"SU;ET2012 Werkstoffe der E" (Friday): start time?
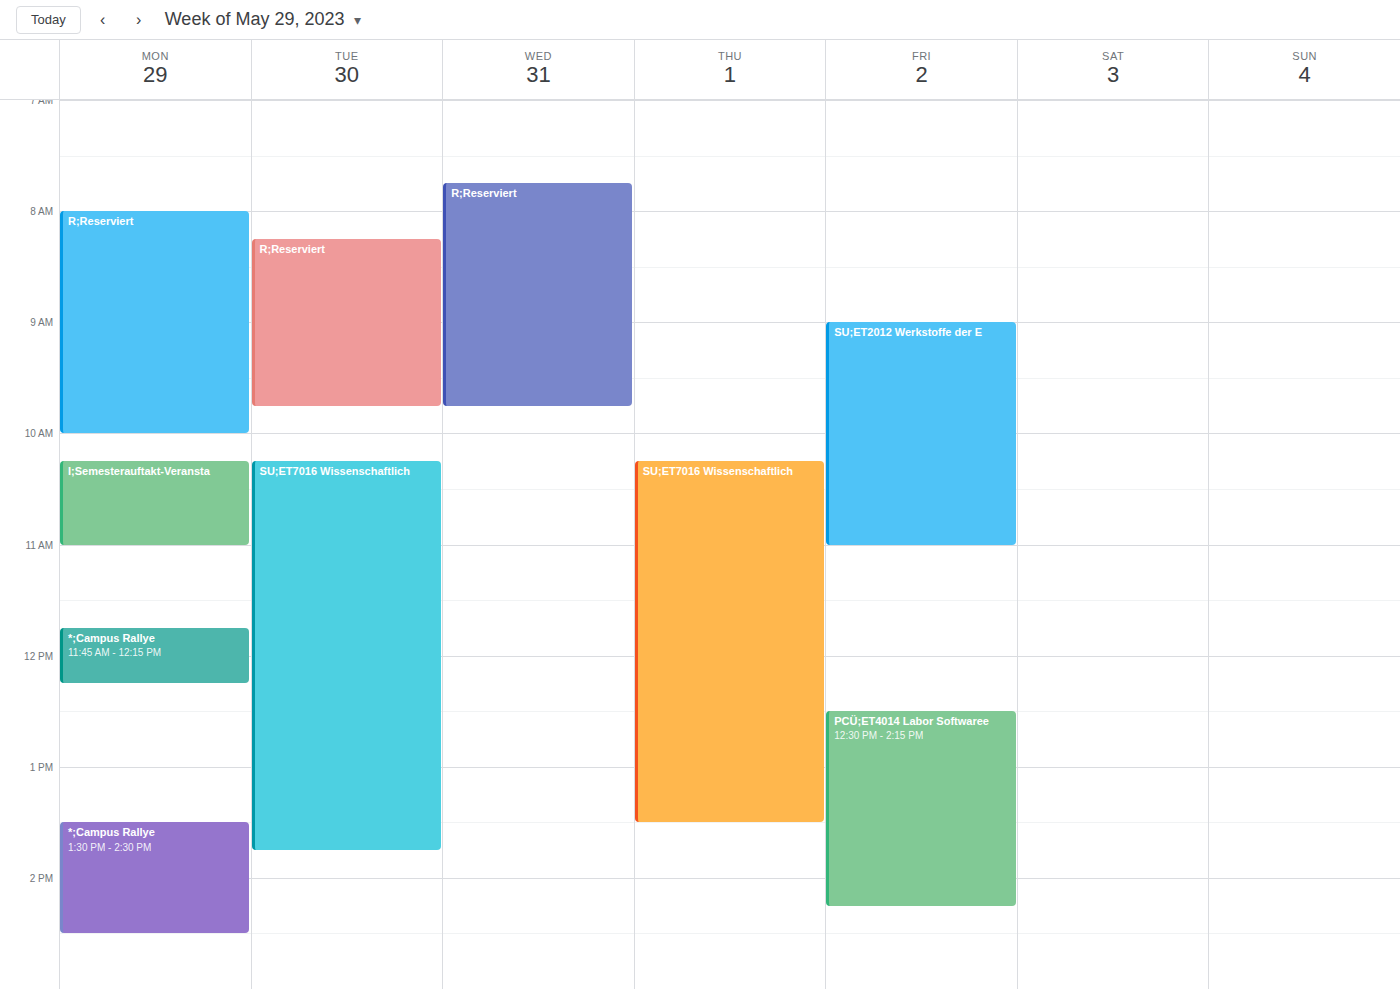
9:00 AM